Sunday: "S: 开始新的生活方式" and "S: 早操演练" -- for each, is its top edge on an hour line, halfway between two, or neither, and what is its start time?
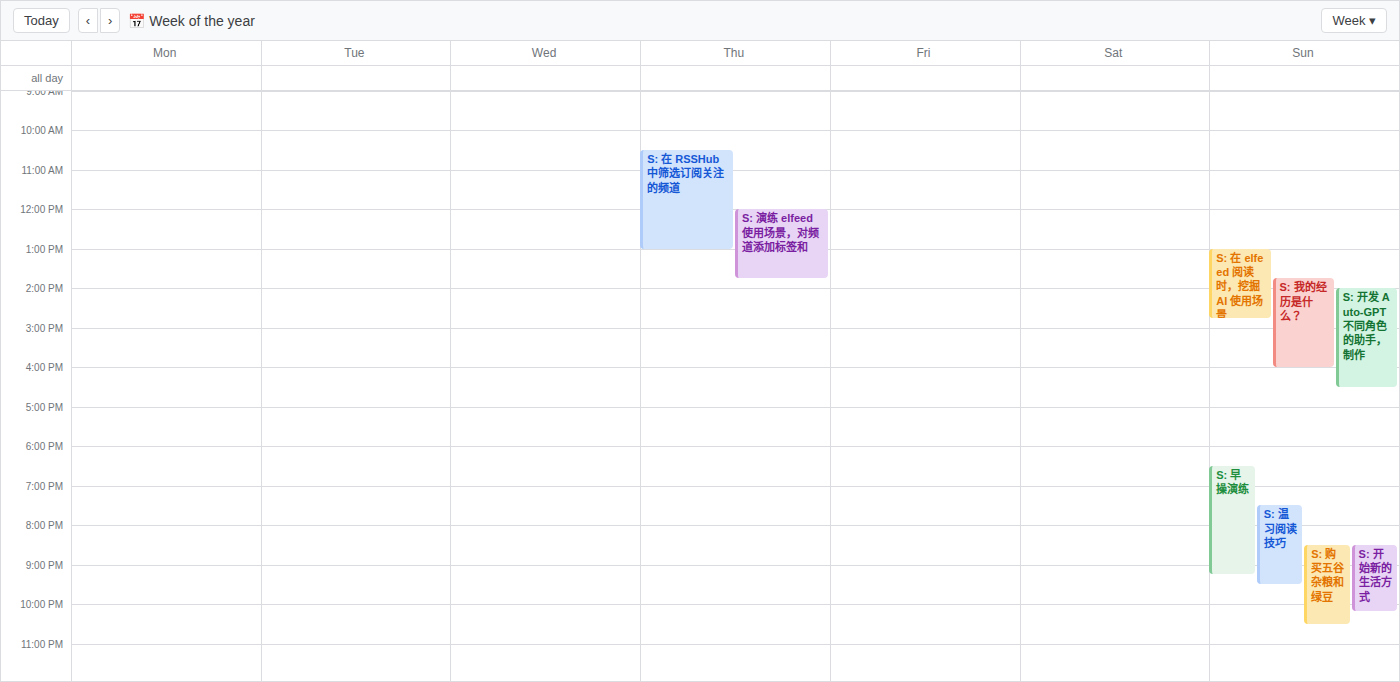
"S: 开始新的生活方式": 8:30 PM, halfway between the 8 PM and 9 PM lines. "S: 早操演练": 6:30 PM, halfway between the 6 PM and 7 PM lines.